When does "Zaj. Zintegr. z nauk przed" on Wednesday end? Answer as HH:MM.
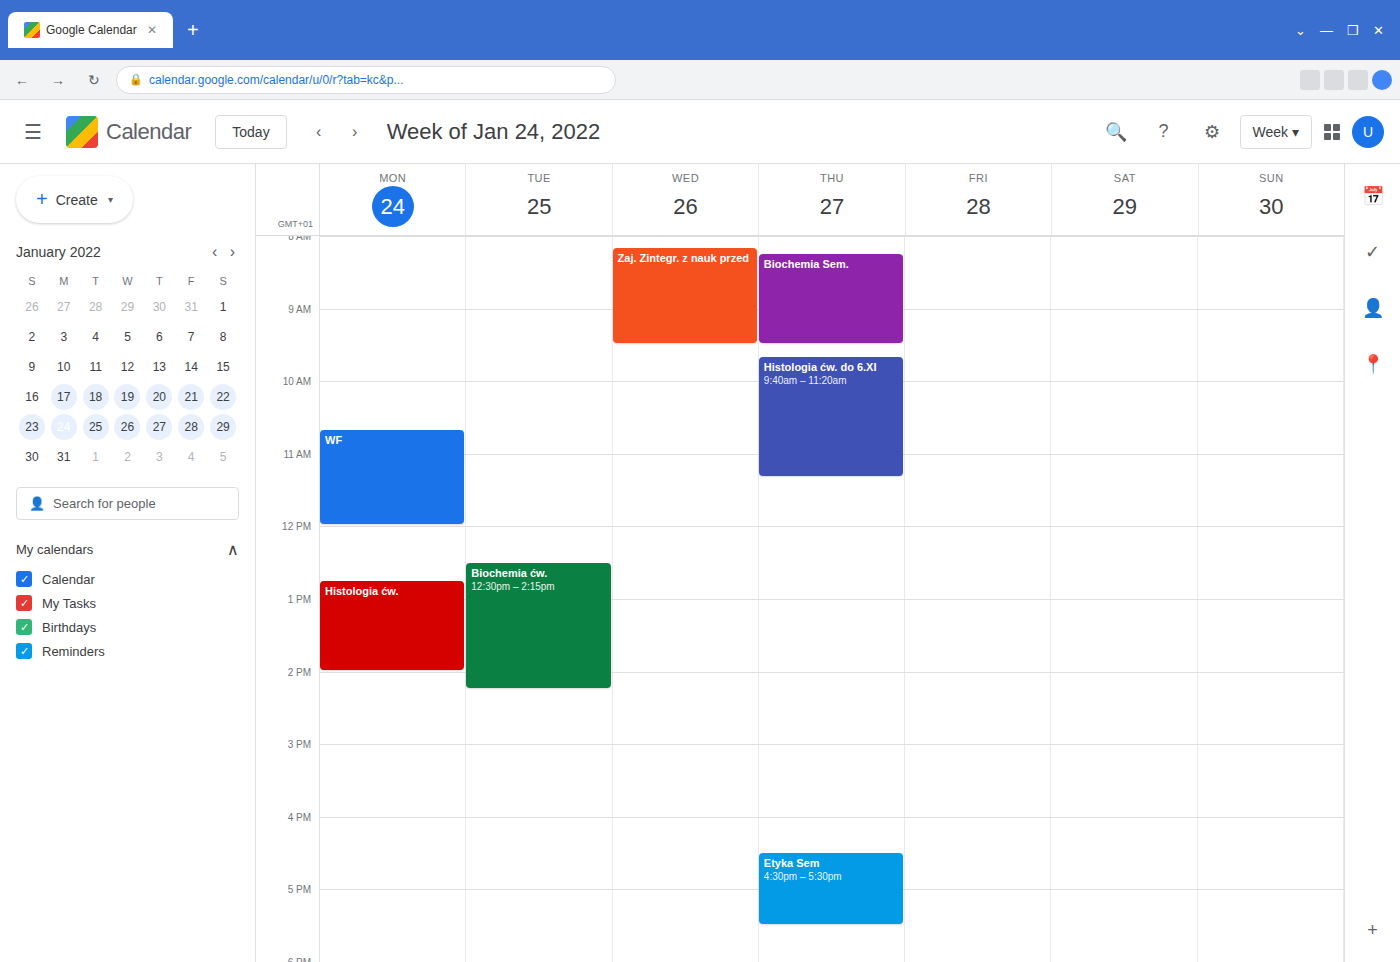
09:30